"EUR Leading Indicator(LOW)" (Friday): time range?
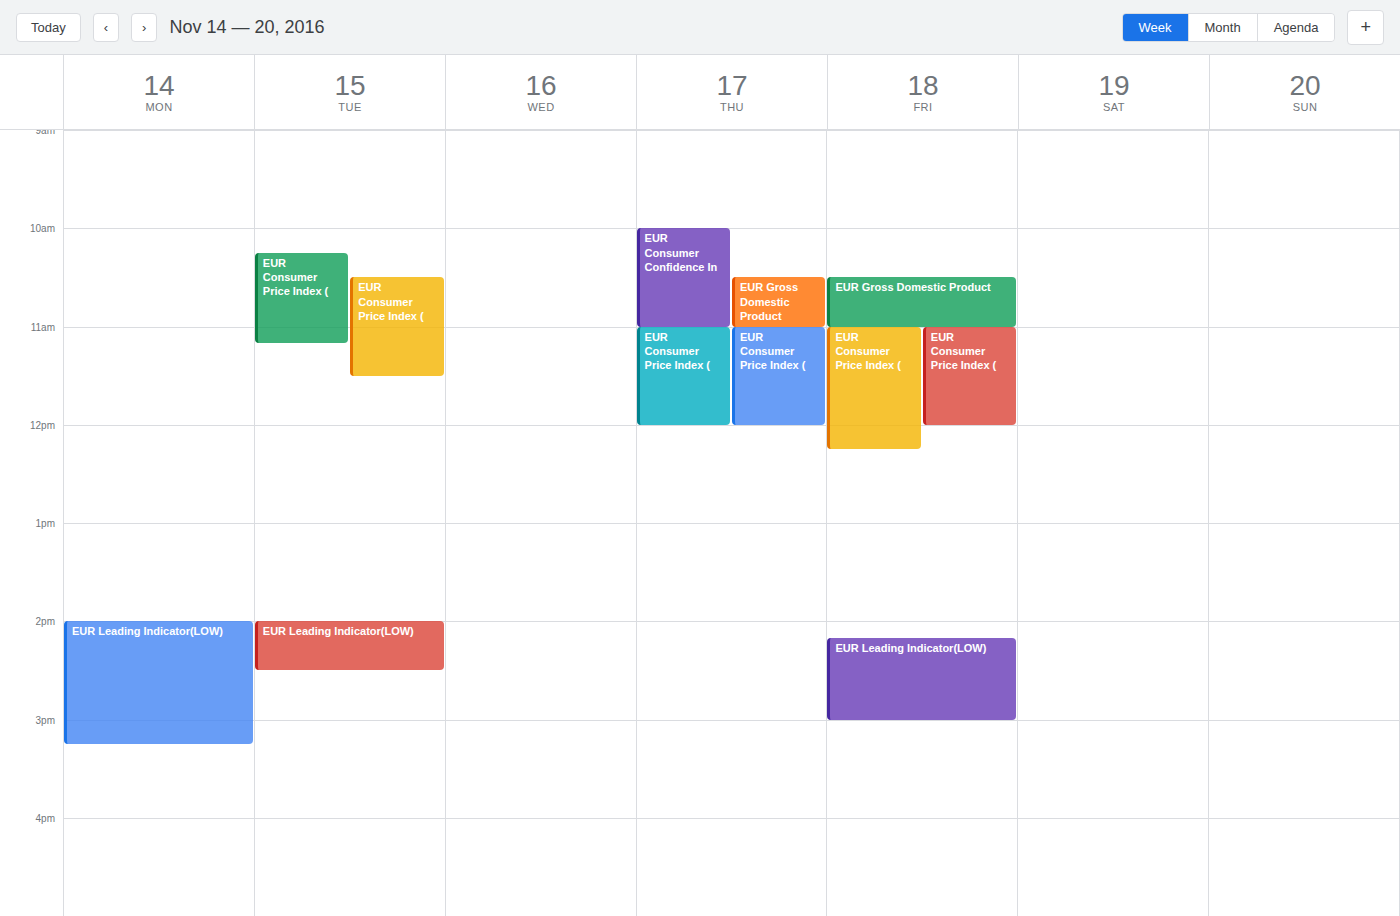
14:10 to 15:00